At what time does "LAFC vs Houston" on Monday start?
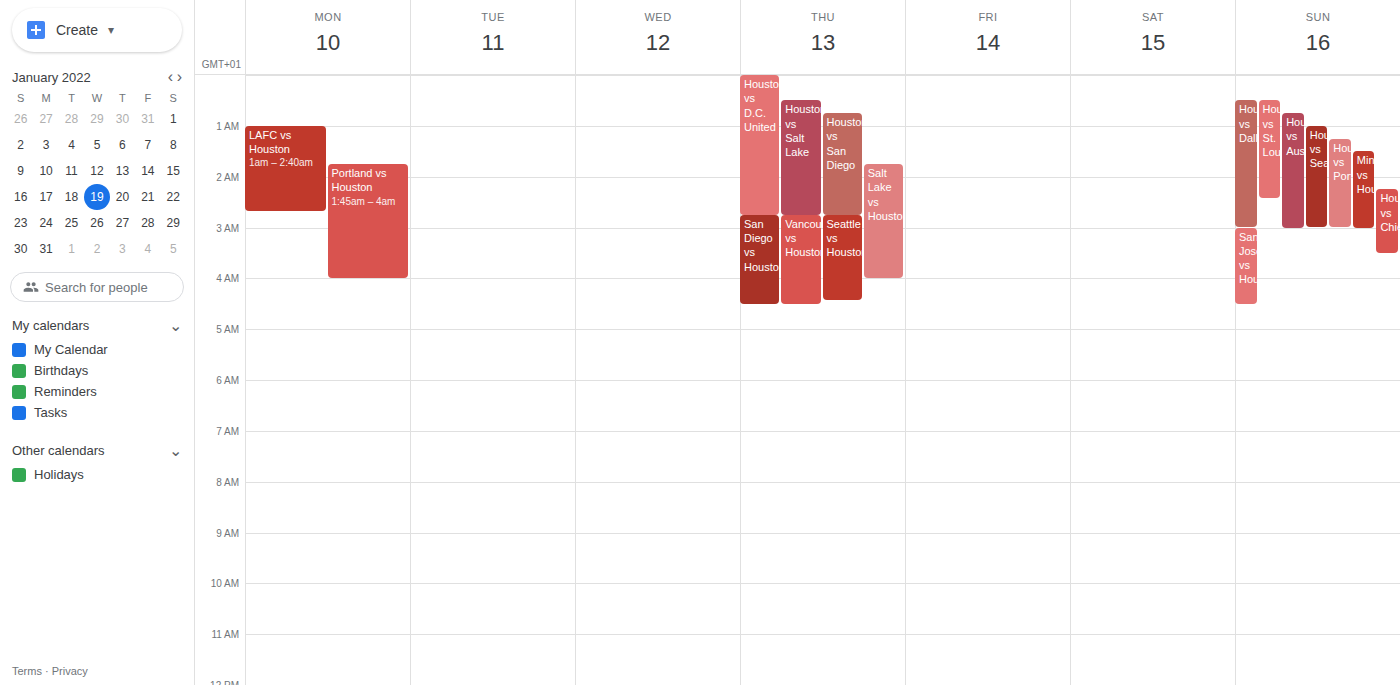
01:00